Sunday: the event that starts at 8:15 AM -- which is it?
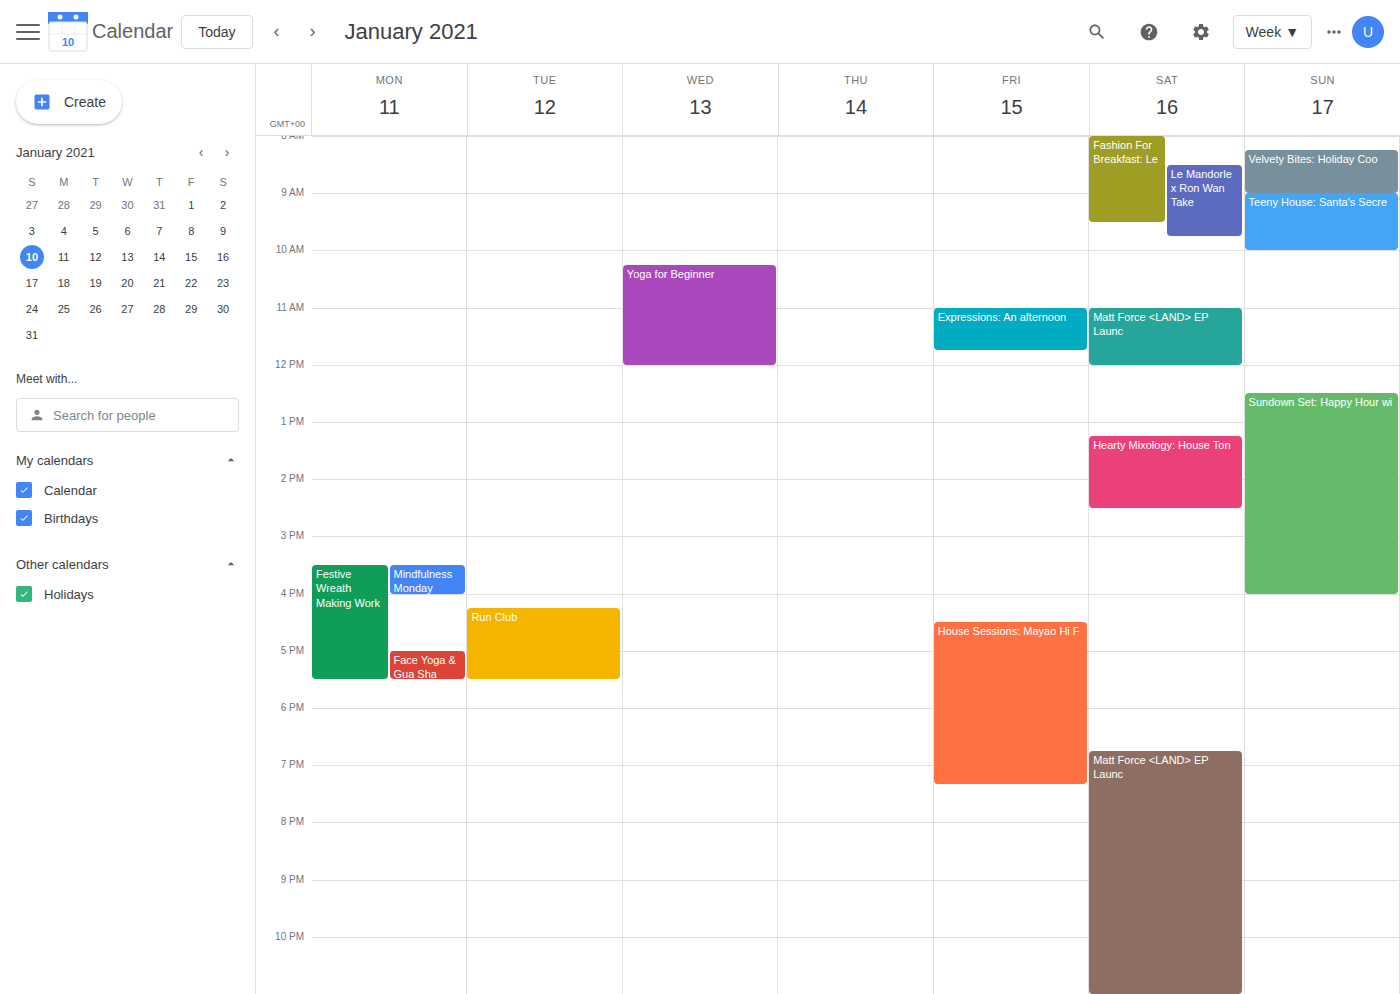
"Velvety Bites: Holiday Coo"